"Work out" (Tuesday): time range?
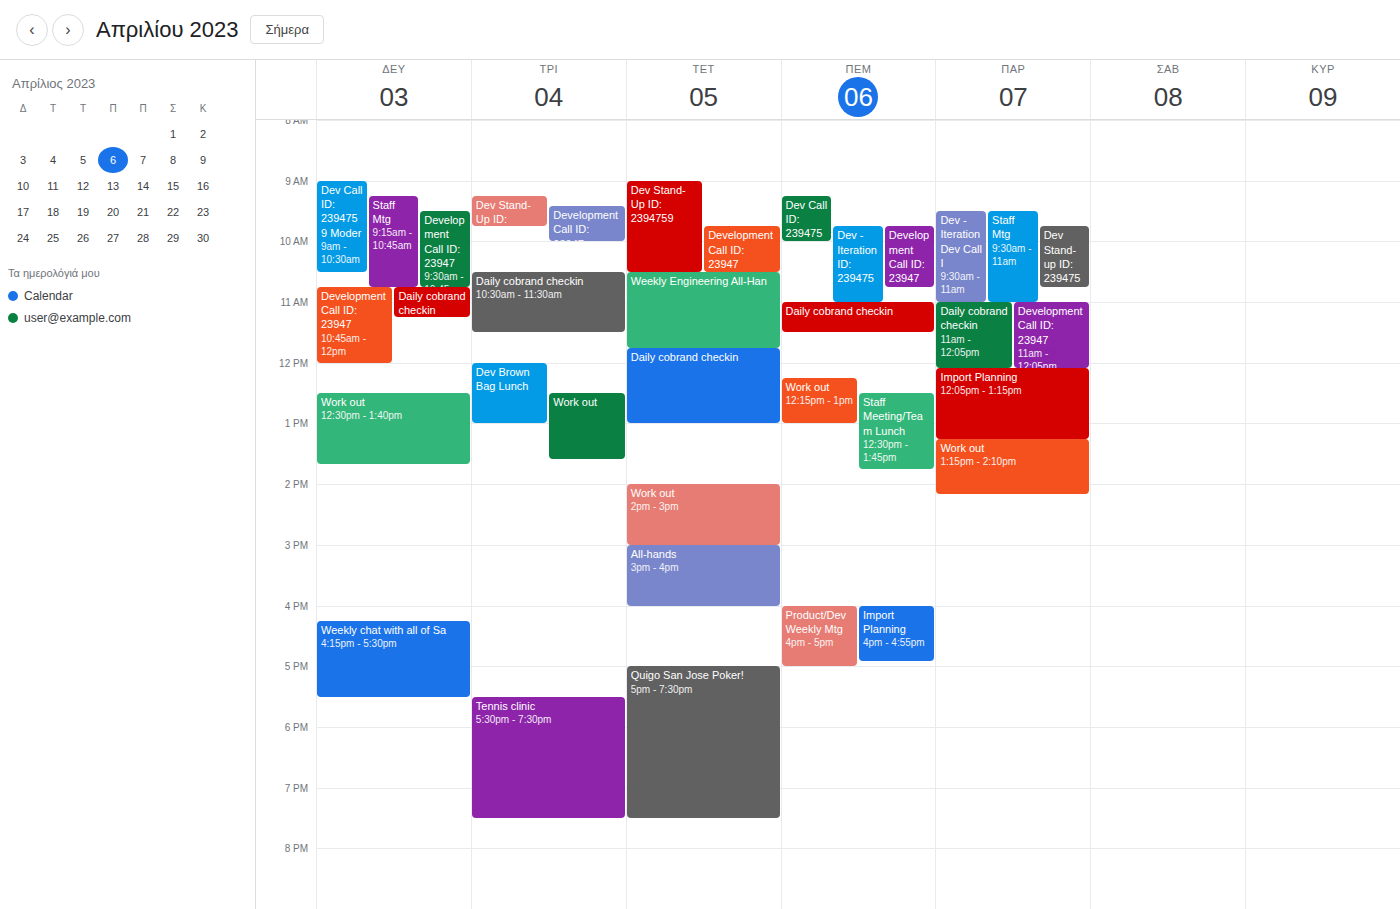
12:30 PM to 1:35 PM